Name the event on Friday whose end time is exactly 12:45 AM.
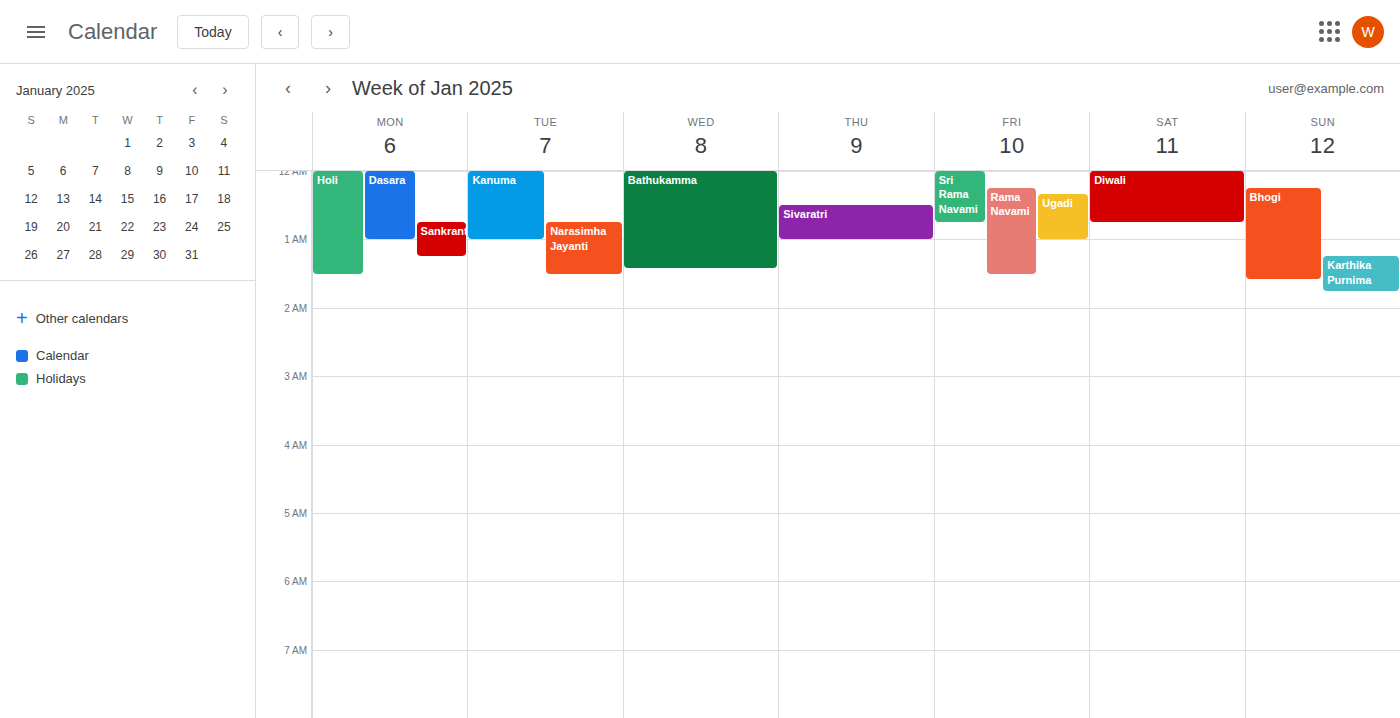
"Sri Rama Navami"